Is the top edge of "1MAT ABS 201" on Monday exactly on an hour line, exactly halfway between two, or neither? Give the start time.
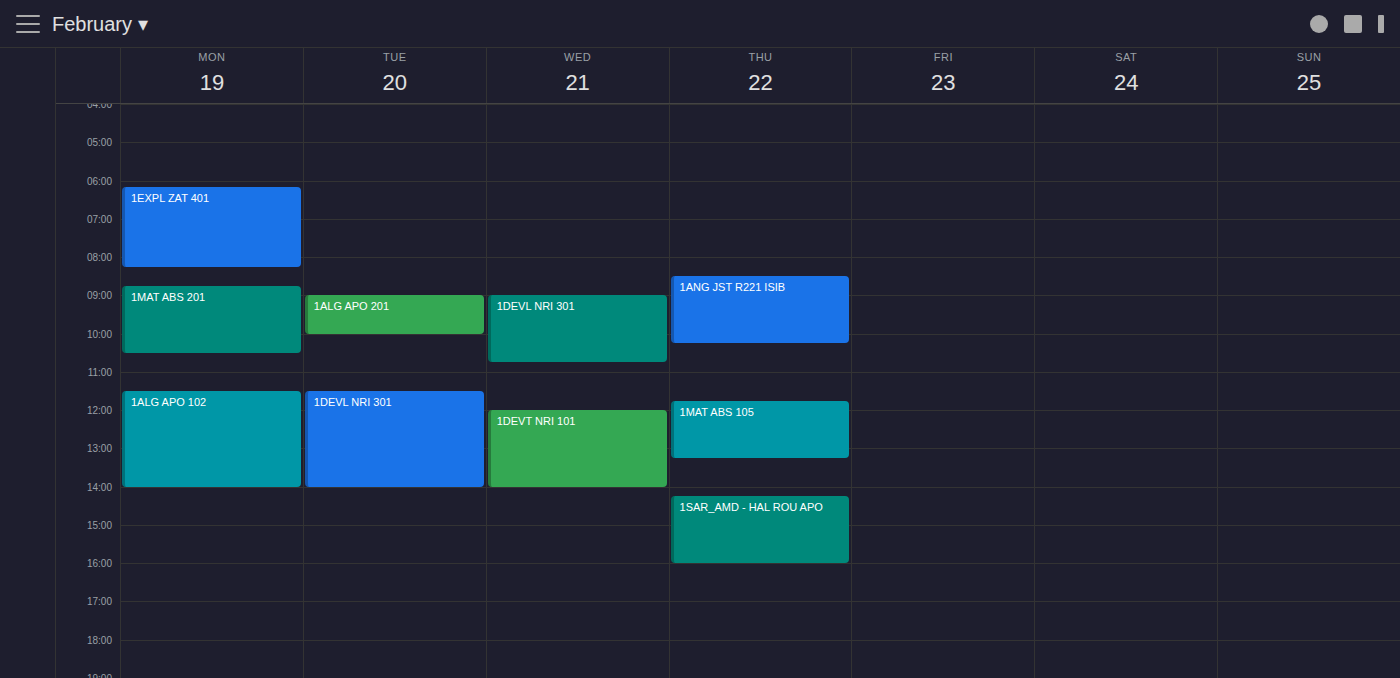
8:45 AM -- neither: three quarters of the way from the 8 AM line to the 9 AM line.